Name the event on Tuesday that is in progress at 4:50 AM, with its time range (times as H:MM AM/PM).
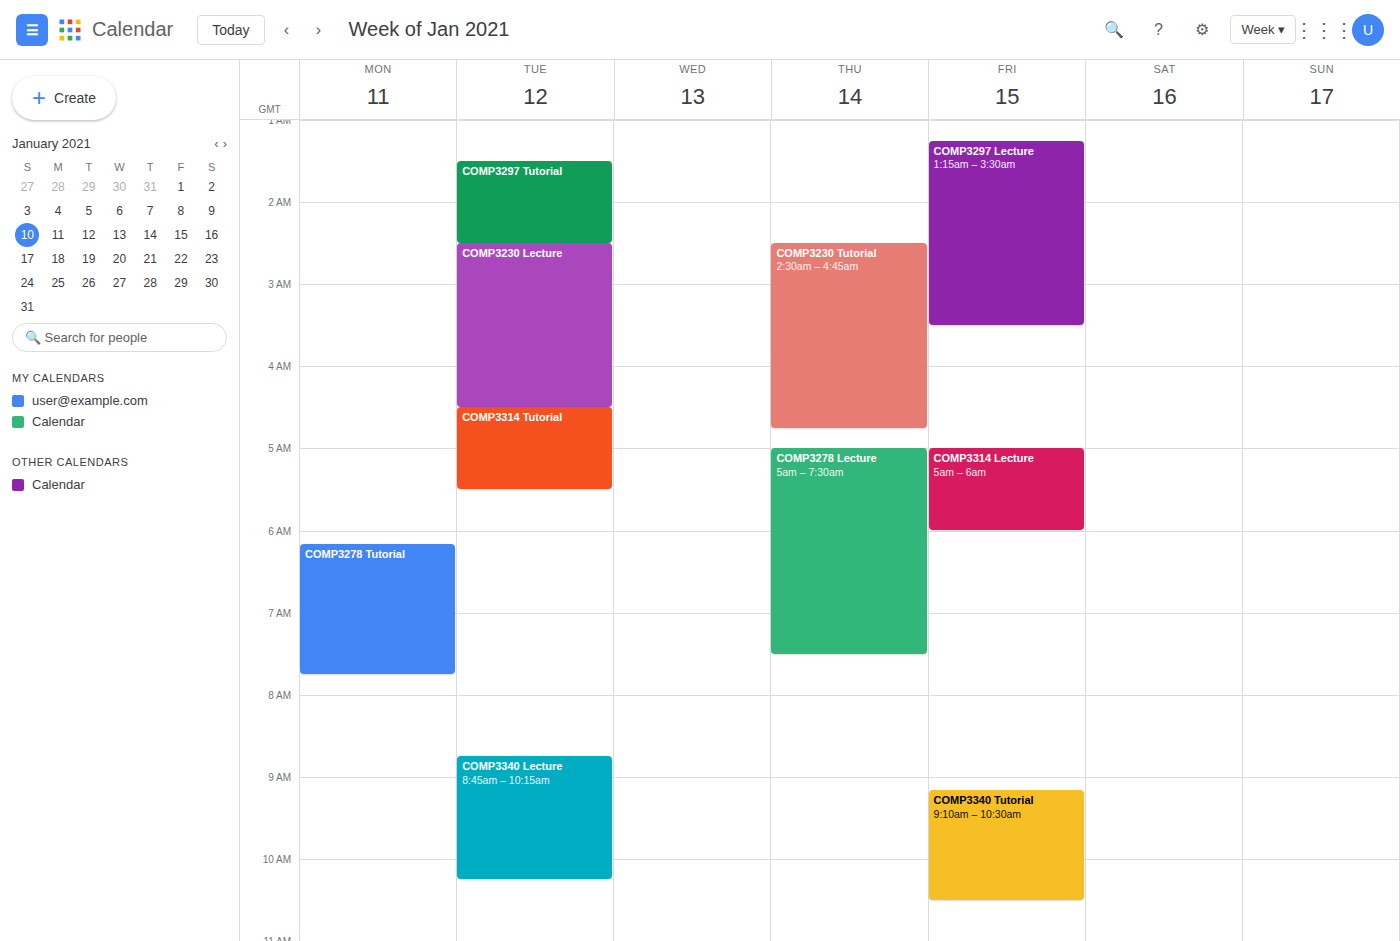
"COMP3314 Tutorial", 4:30 AM to 5:30 AM